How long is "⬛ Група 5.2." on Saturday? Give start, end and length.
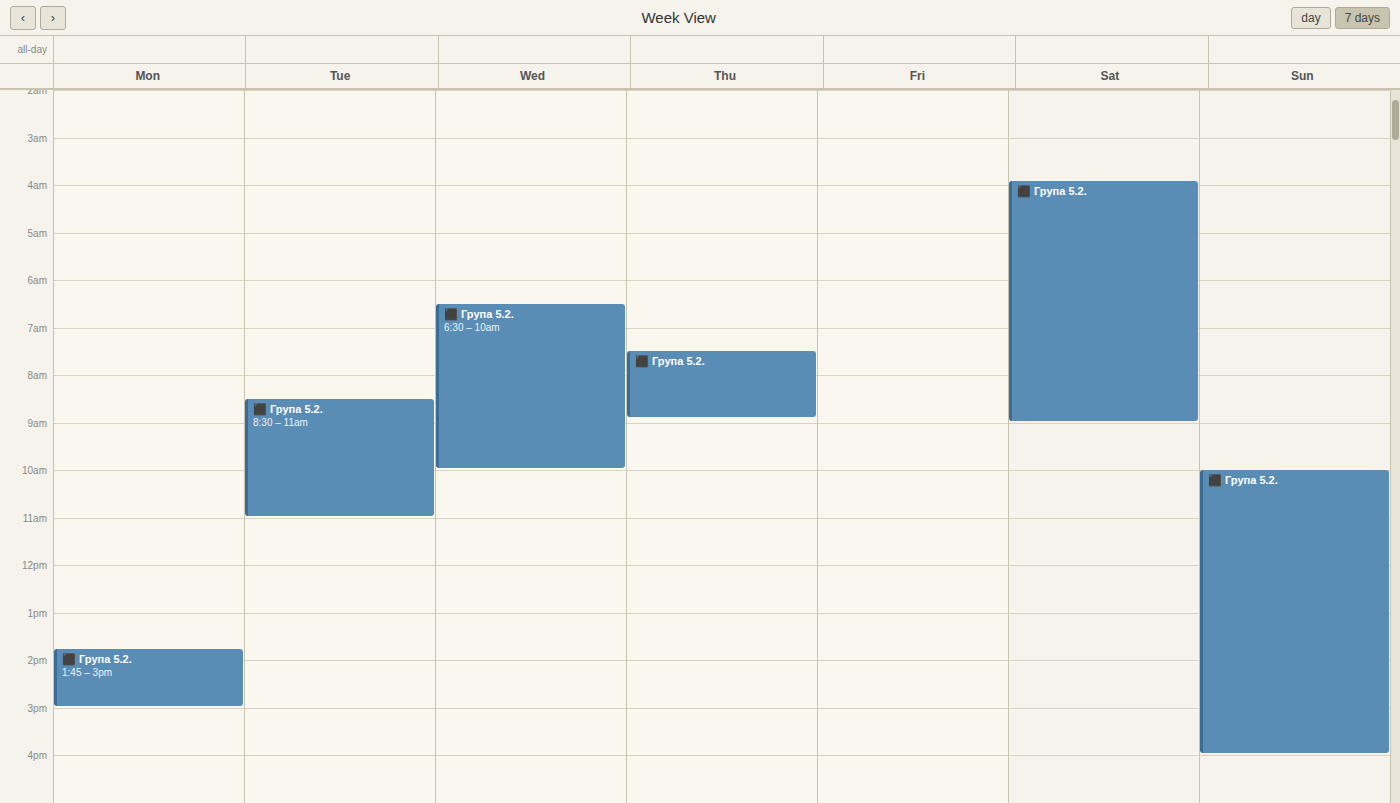
3:55 AM to 9:00 AM, 5 hours 5 minutes